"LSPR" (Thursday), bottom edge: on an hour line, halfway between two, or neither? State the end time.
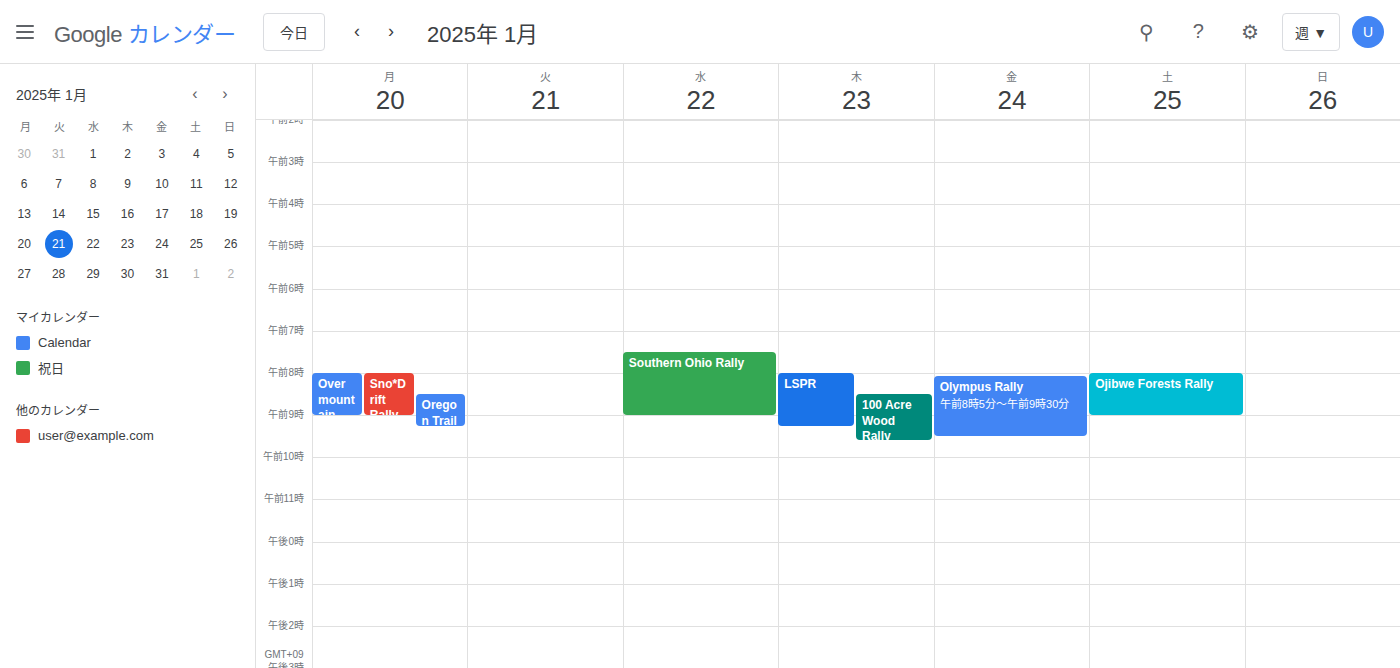
9:15 AM -- neither: a quarter of the way from the 9 AM line to the 10 AM line.